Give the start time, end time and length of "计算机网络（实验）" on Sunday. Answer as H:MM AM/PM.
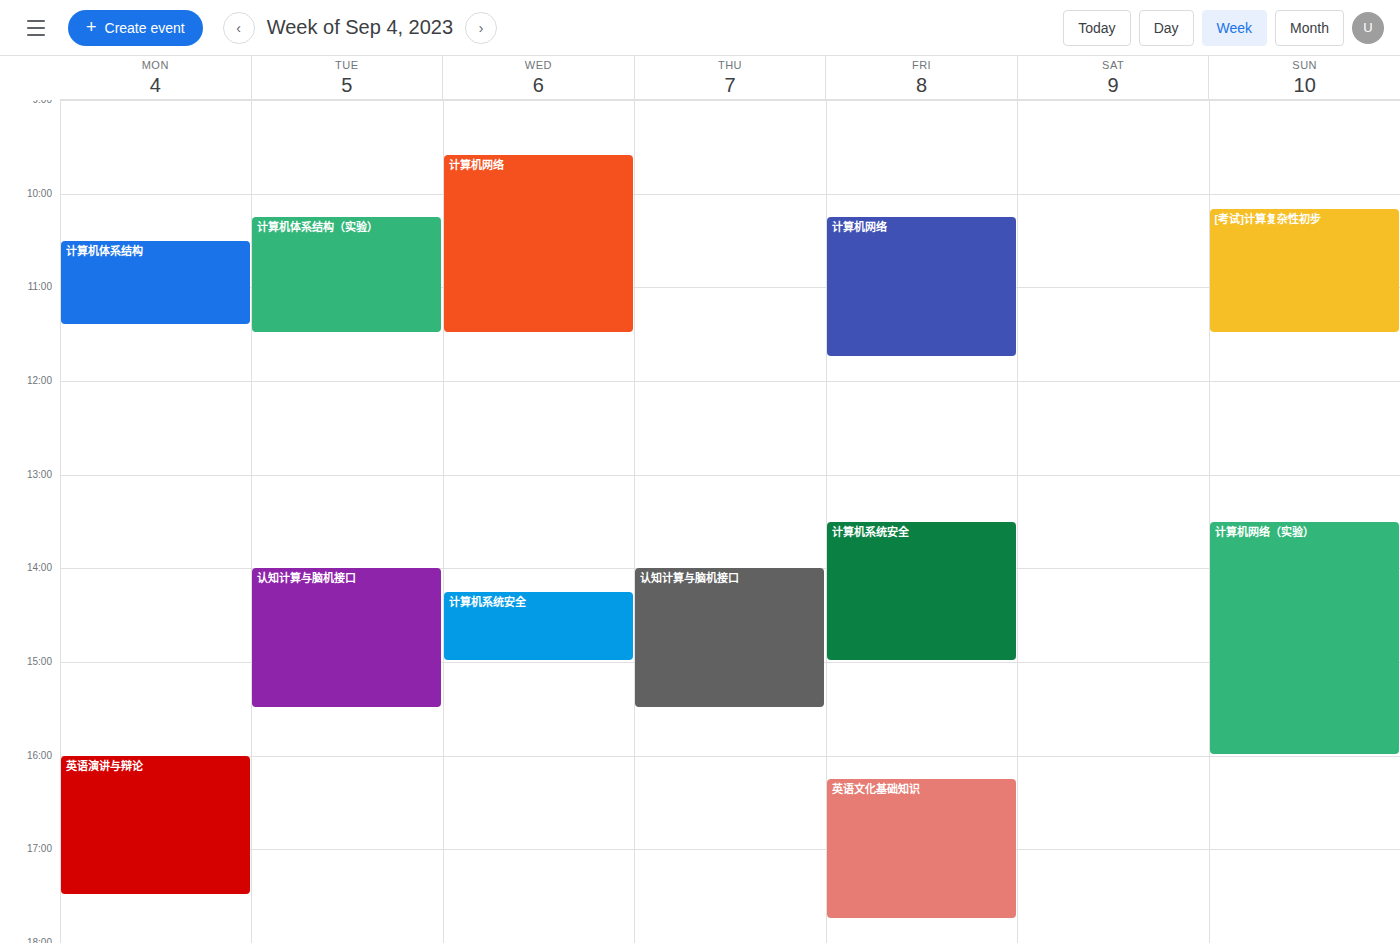
1:30 PM to 4:00 PM, 2 hours 30 minutes